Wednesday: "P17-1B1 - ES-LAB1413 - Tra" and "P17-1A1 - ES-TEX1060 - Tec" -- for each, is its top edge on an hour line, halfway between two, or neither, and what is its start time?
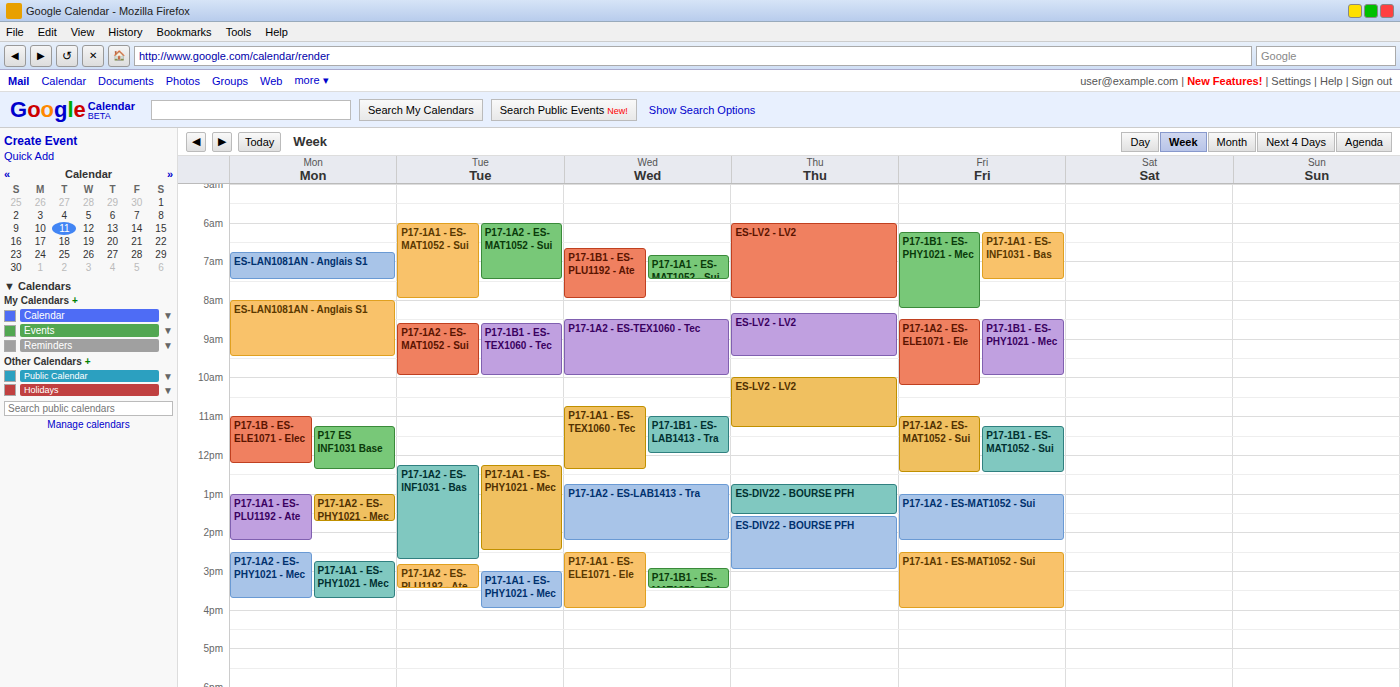
"P17-1B1 - ES-LAB1413 - Tra": 11:00 AM, exactly on the 11 AM line. "P17-1A1 - ES-TEX1060 - Tec": 10:45 AM, neither: three quarters of the way from the 10 AM line to the 11 AM line.